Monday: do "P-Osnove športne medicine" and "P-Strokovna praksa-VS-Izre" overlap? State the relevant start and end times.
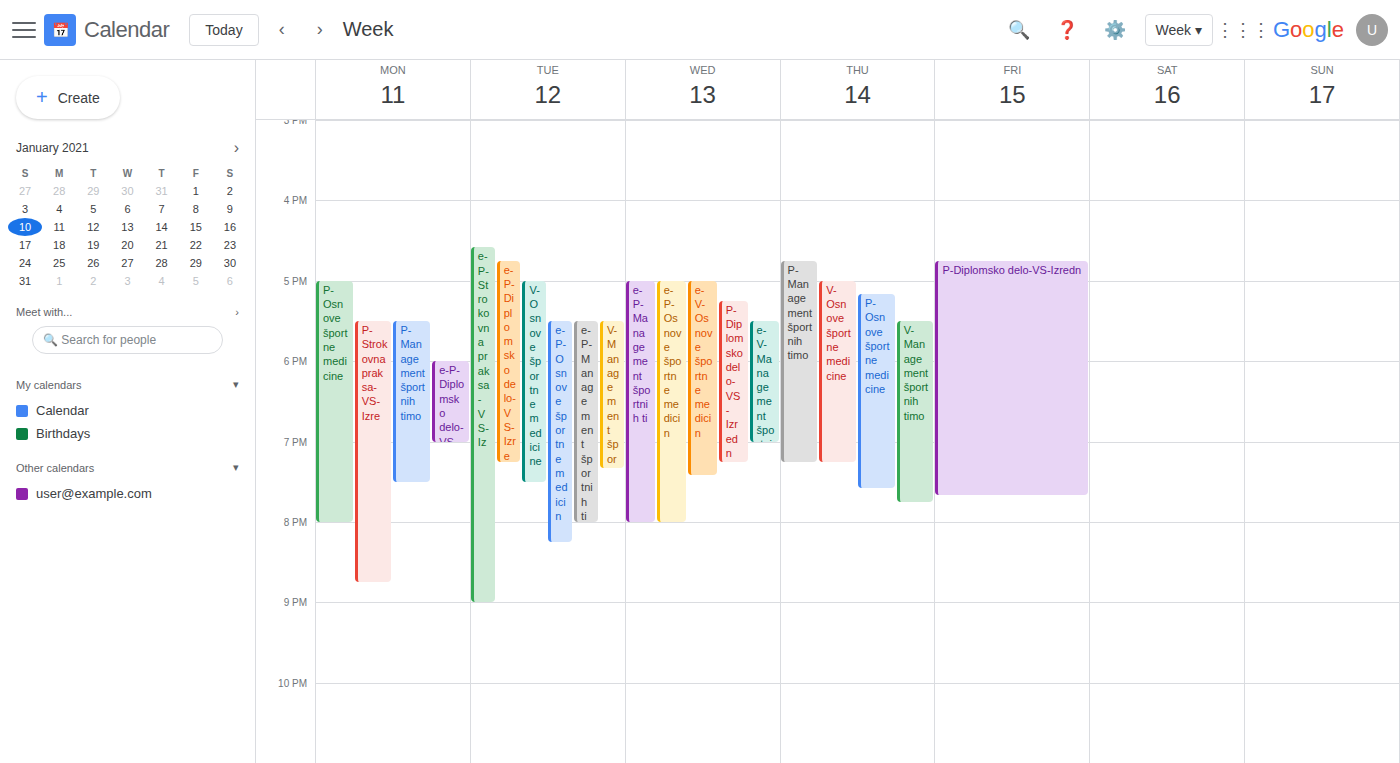
"P-Strokovna praksa-VS-Izre" starts at 17:30, before "P-Osnove športne medicine" ends at 20:00 -- they overlap.